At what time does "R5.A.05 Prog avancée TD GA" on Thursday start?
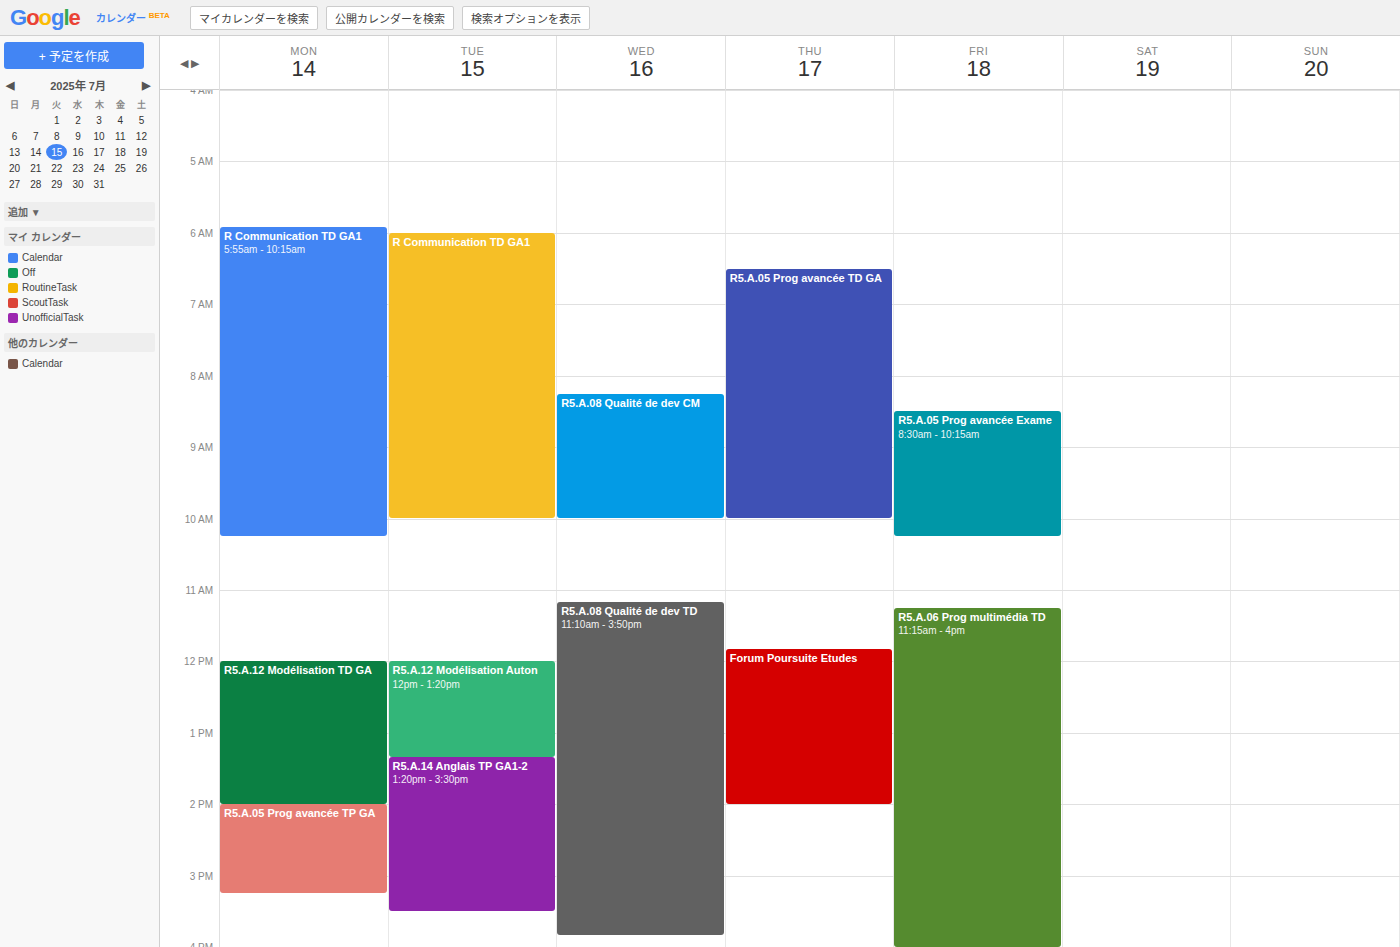
6:30 AM